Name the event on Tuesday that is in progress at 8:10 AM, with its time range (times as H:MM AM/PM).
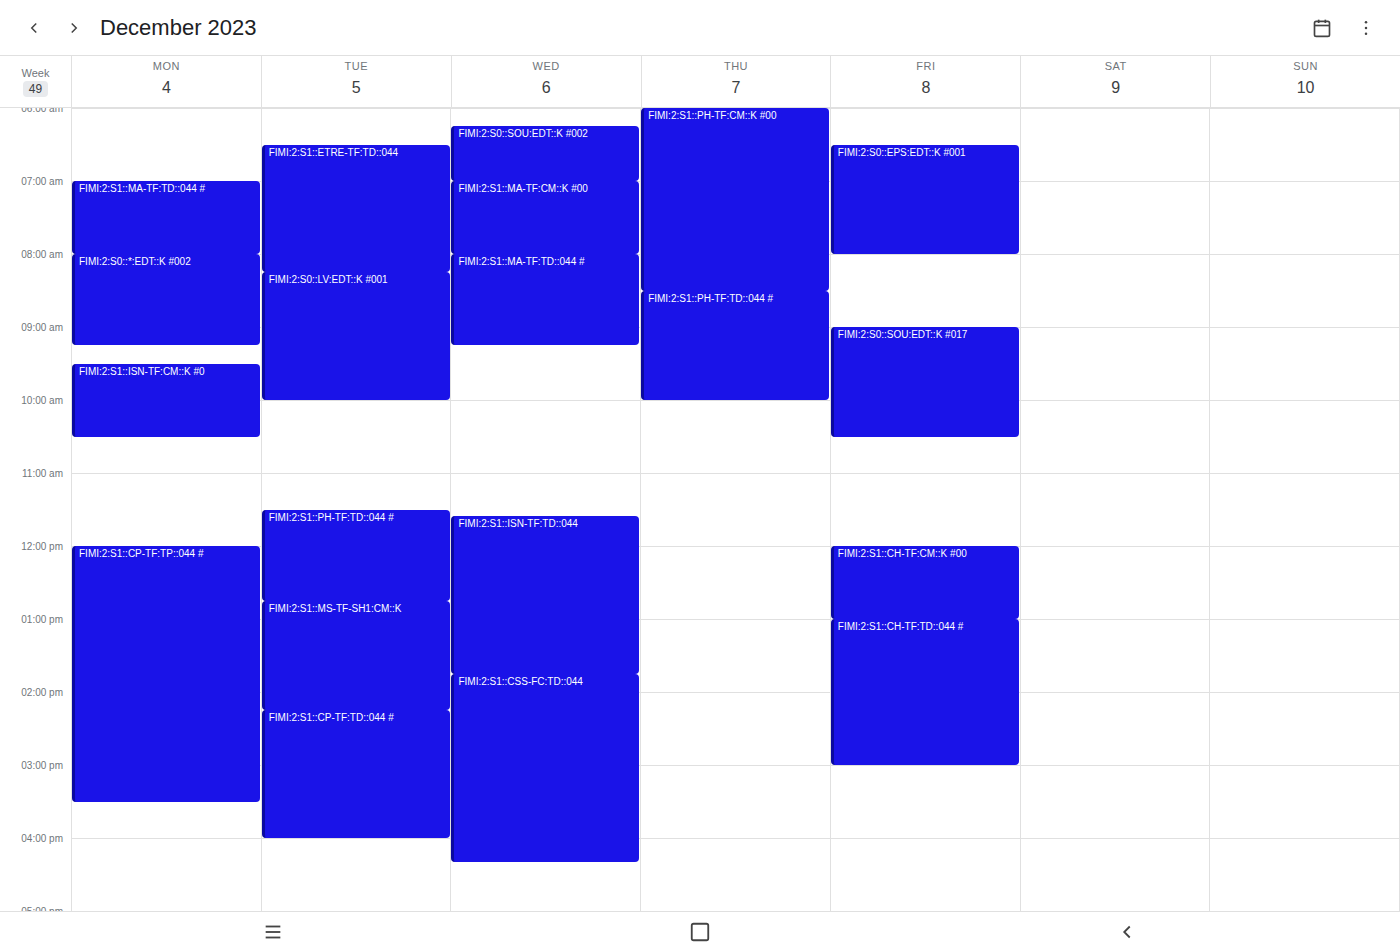
"FIMI:2:S1::ETRE-TF:TD::044", 6:30 AM to 8:15 AM